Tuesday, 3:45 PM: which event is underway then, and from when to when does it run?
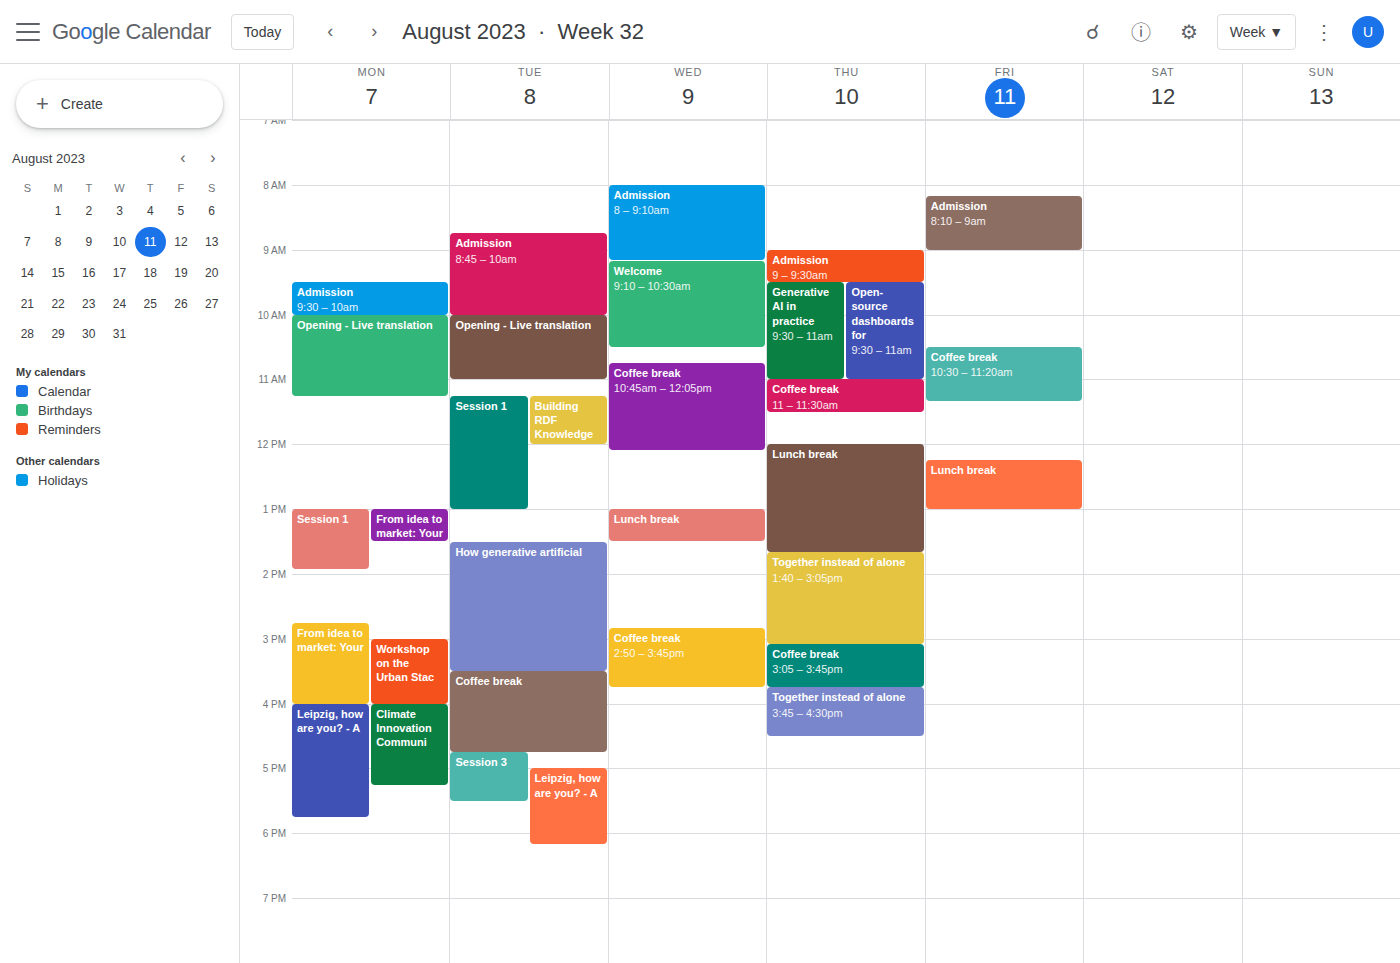
"Coffee break", 3:30 PM to 4:45 PM